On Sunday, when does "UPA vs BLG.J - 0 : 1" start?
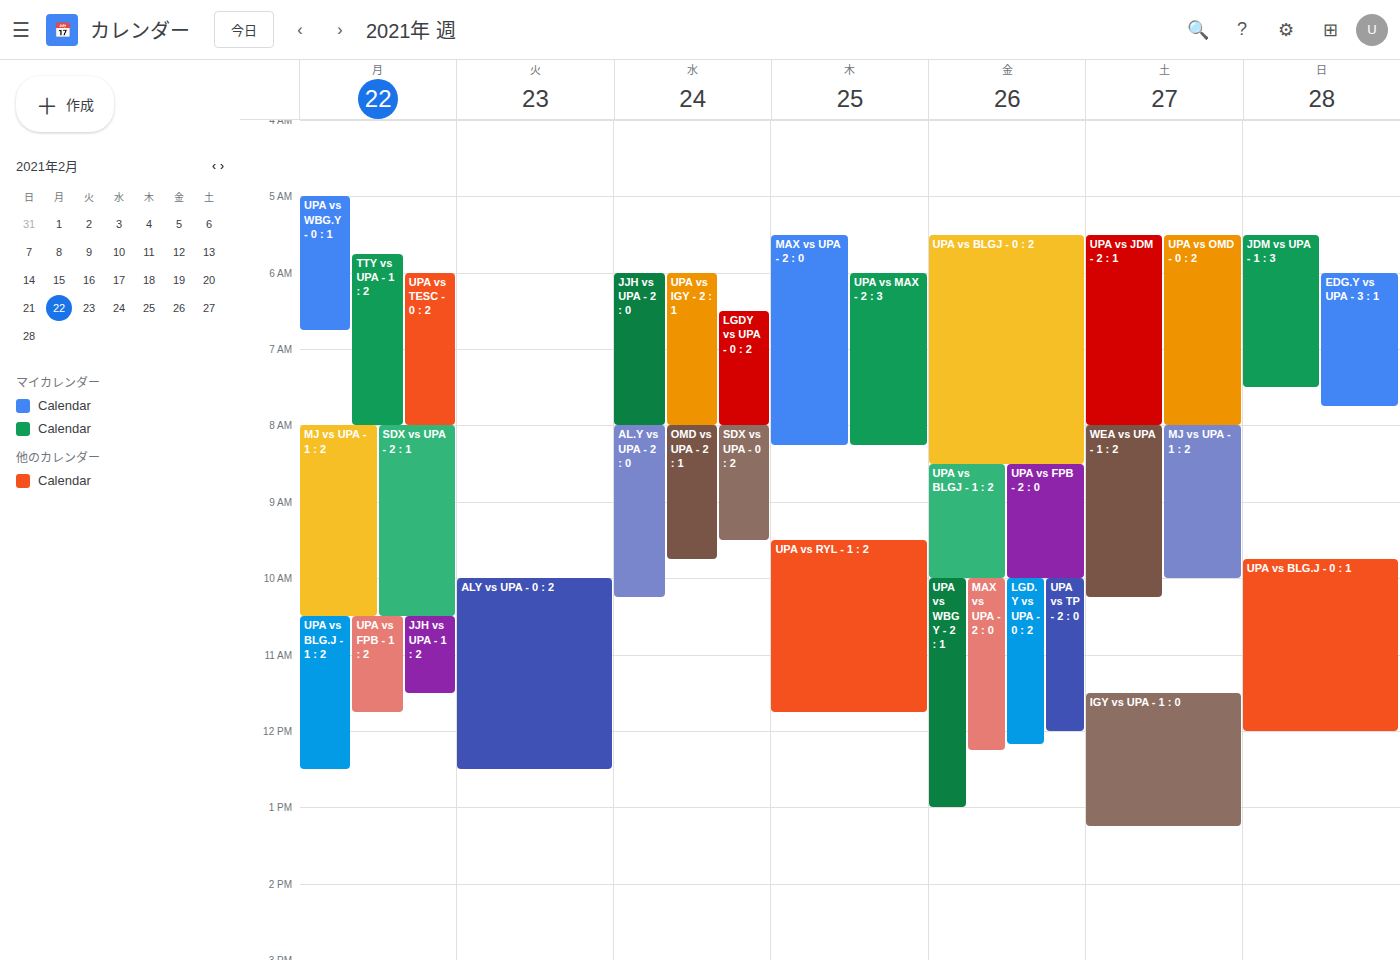
9:45 AM